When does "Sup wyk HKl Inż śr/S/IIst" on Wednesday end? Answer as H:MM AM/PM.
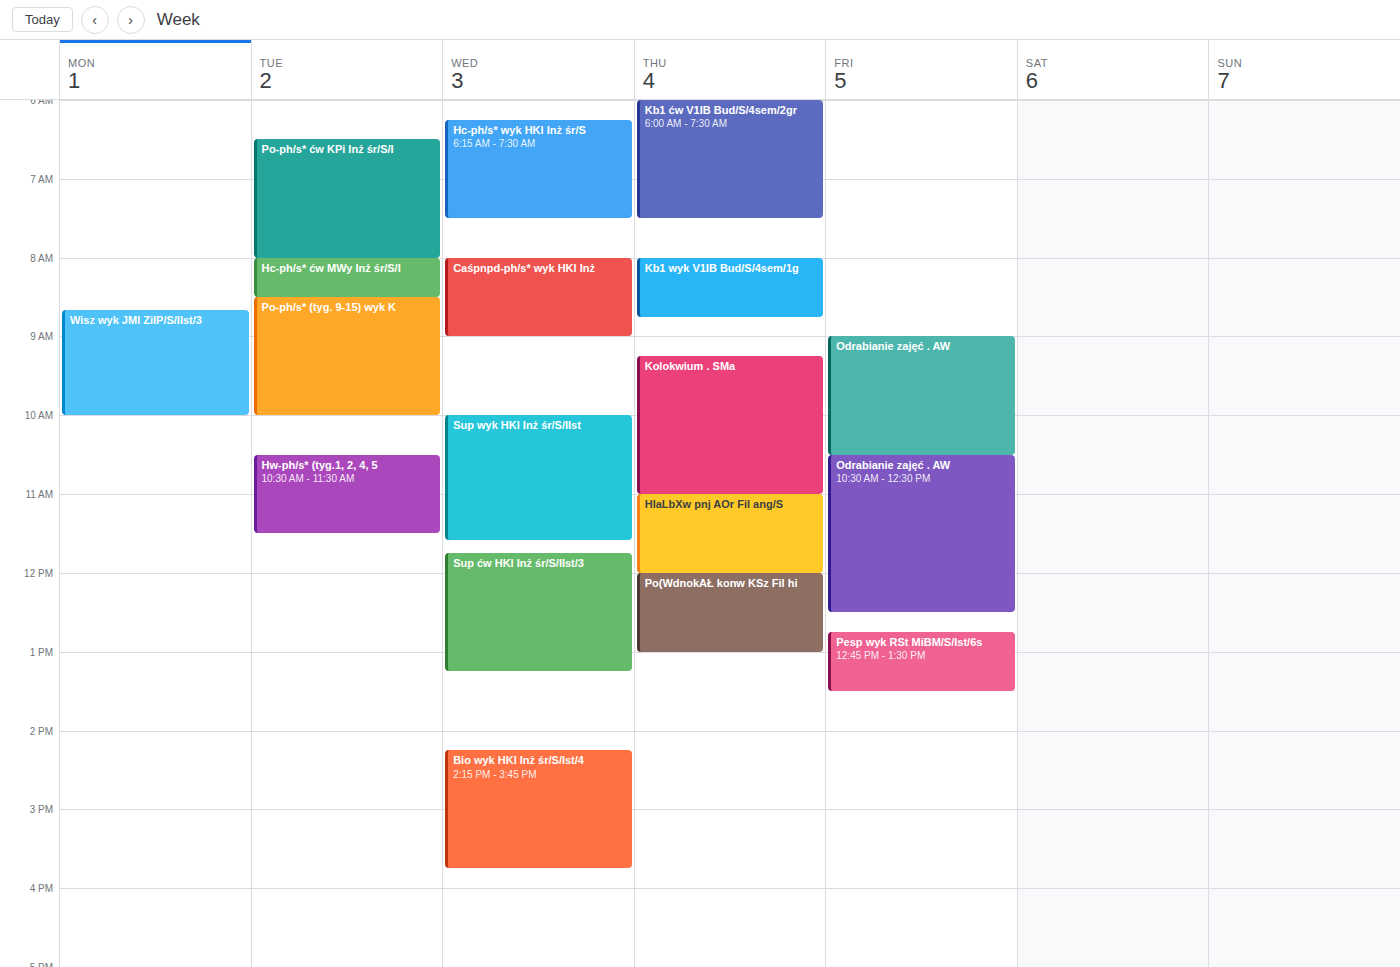
11:35 AM